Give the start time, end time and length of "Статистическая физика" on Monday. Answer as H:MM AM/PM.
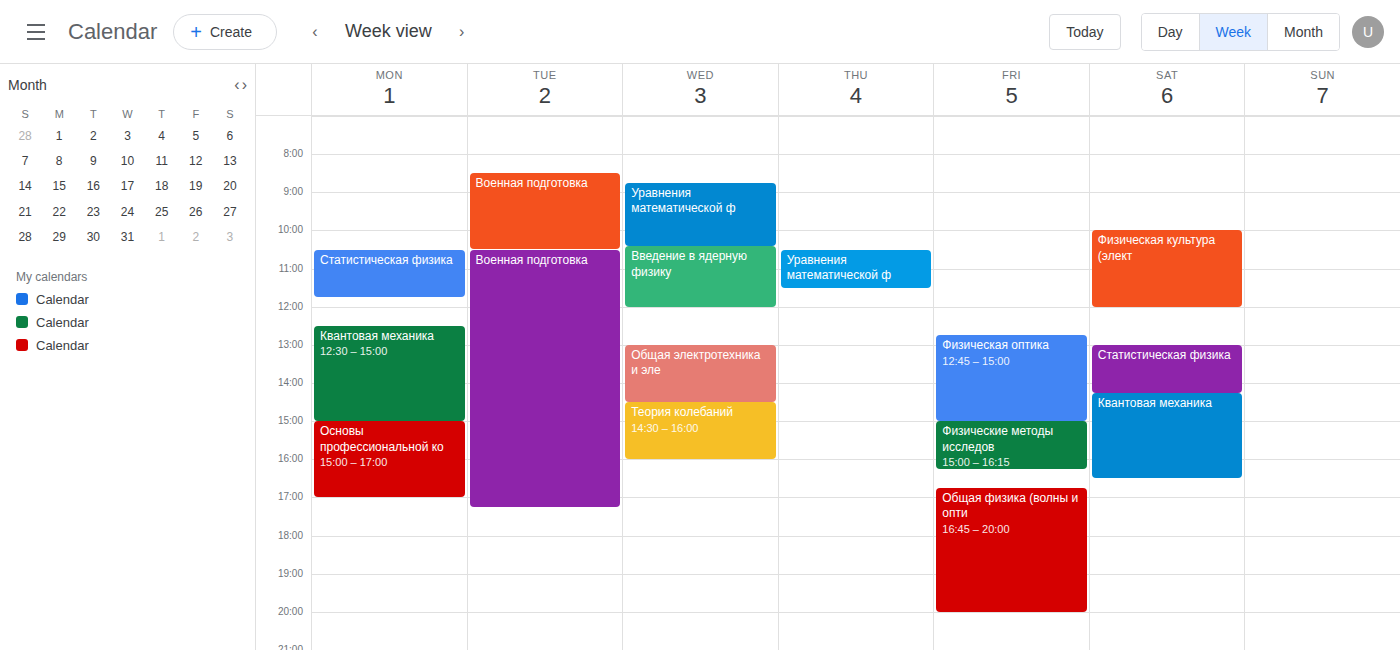
10:30 AM to 11:45 AM, 1 hour 15 minutes